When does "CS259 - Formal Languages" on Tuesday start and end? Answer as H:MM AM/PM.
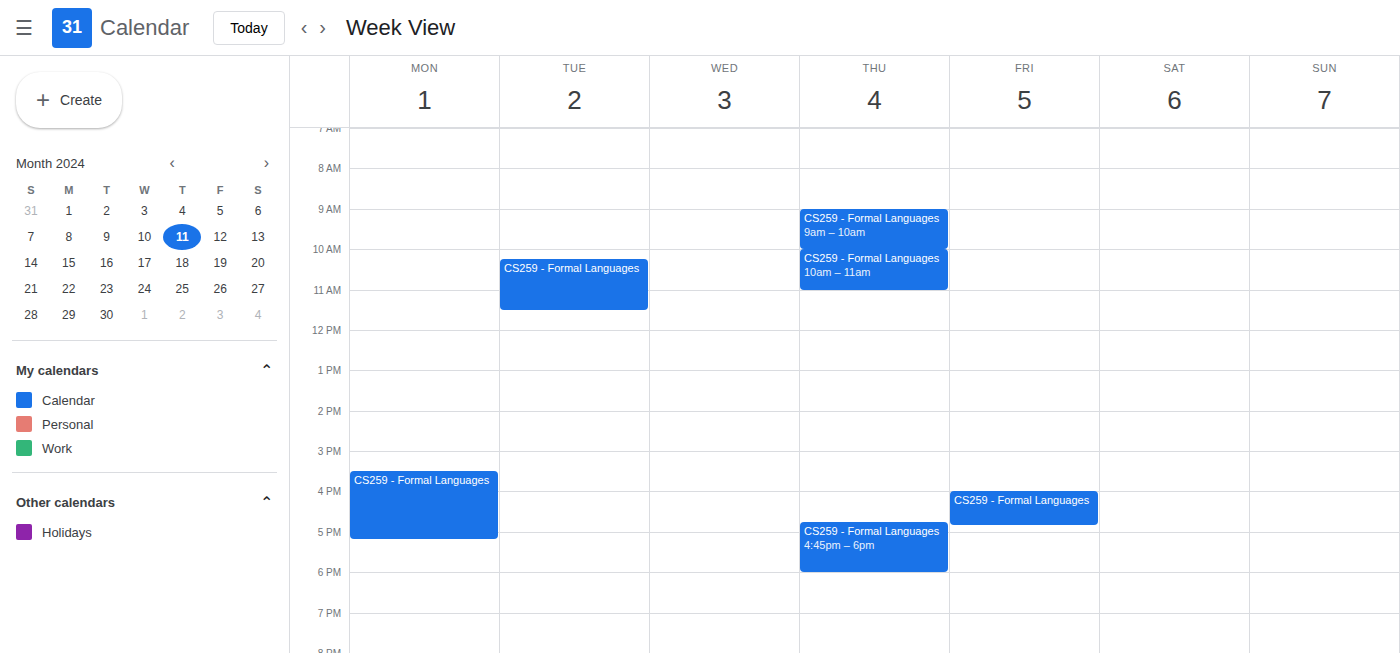
10:15 AM to 11:30 AM